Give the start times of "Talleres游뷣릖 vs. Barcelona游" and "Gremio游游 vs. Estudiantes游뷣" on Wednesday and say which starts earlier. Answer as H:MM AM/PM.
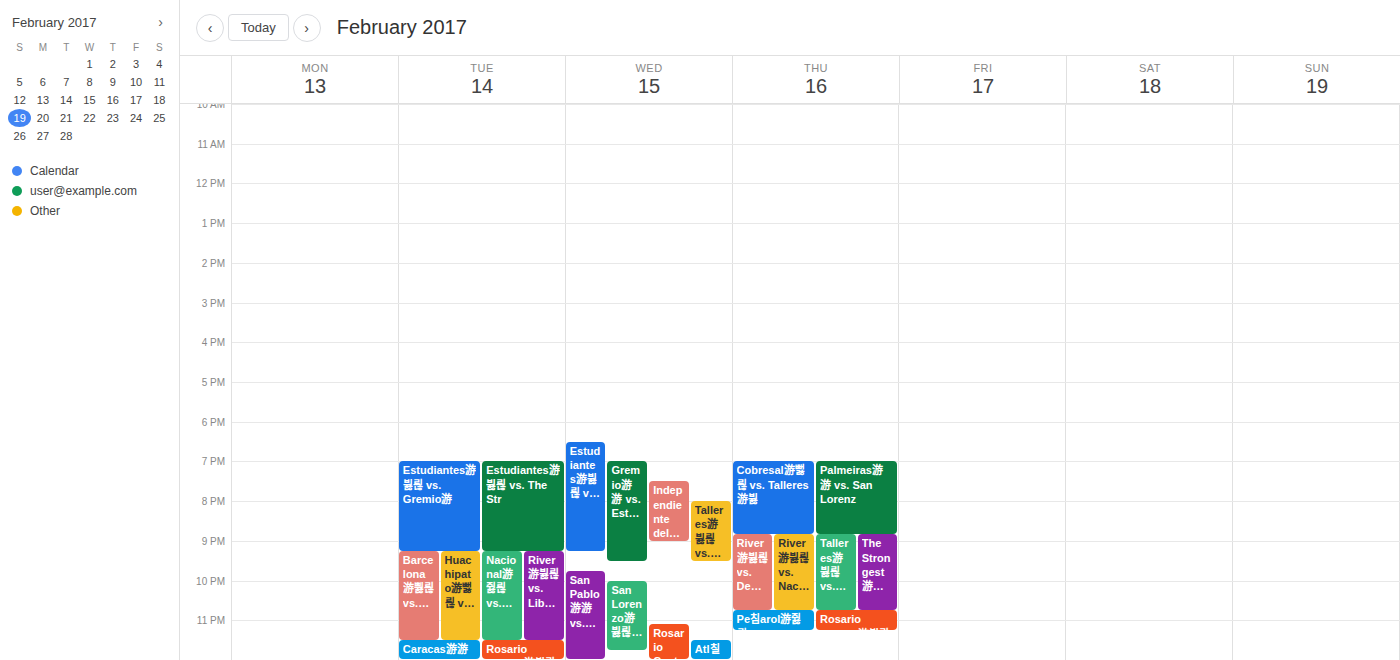
"Gremio游游 vs. Estudiantes游뷣" 7:00 PM; "Talleres游뷣릖 vs. Barcelona游" 8:00 PM.